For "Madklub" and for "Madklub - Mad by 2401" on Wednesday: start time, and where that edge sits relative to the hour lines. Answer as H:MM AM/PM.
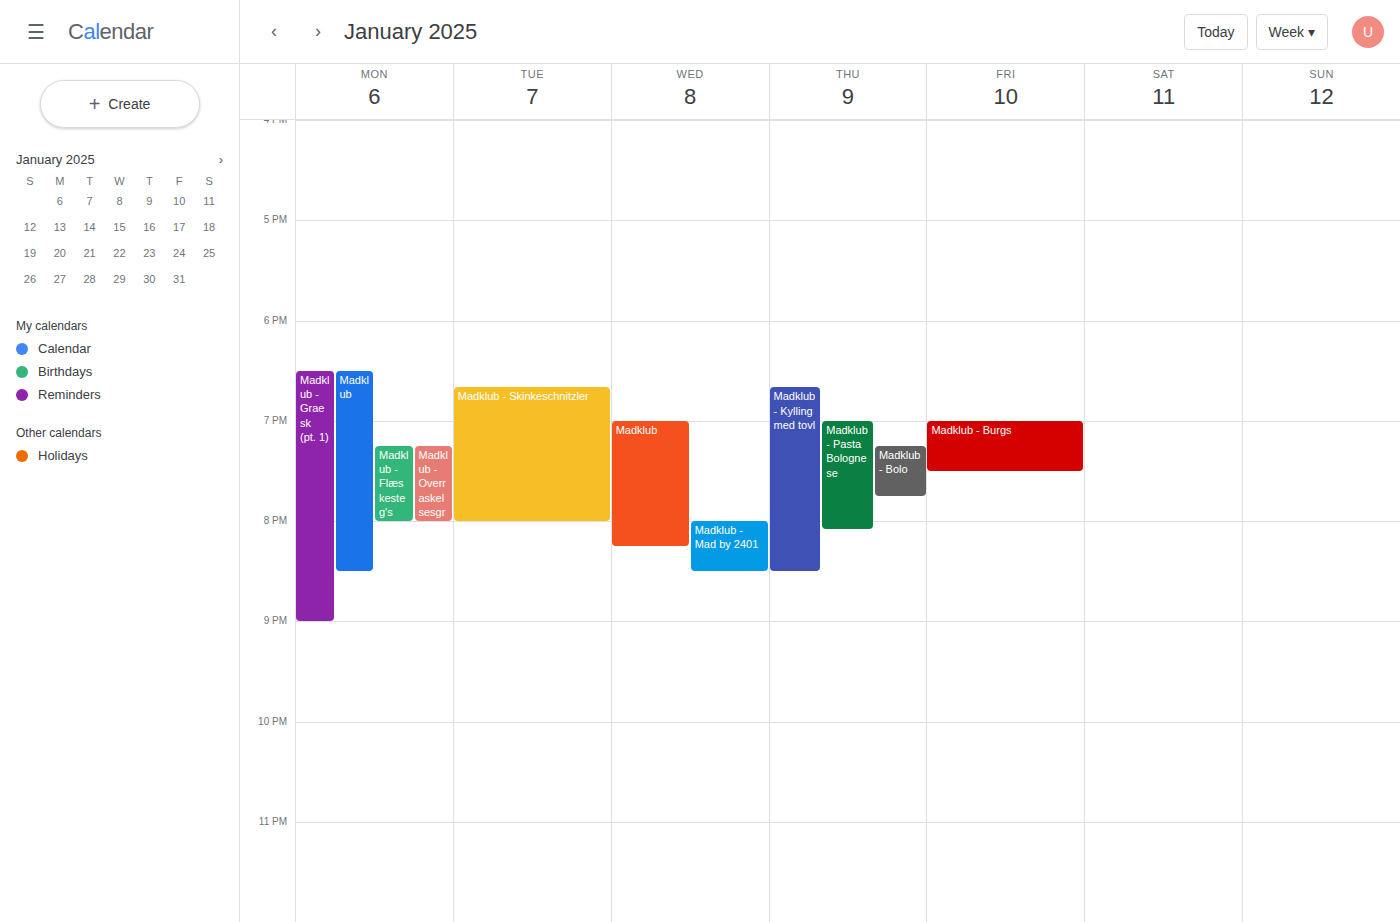
"Madklub": 7:00 PM, exactly on the 7 PM line. "Madklub - Mad by 2401": 8:00 PM, exactly on the 8 PM line.